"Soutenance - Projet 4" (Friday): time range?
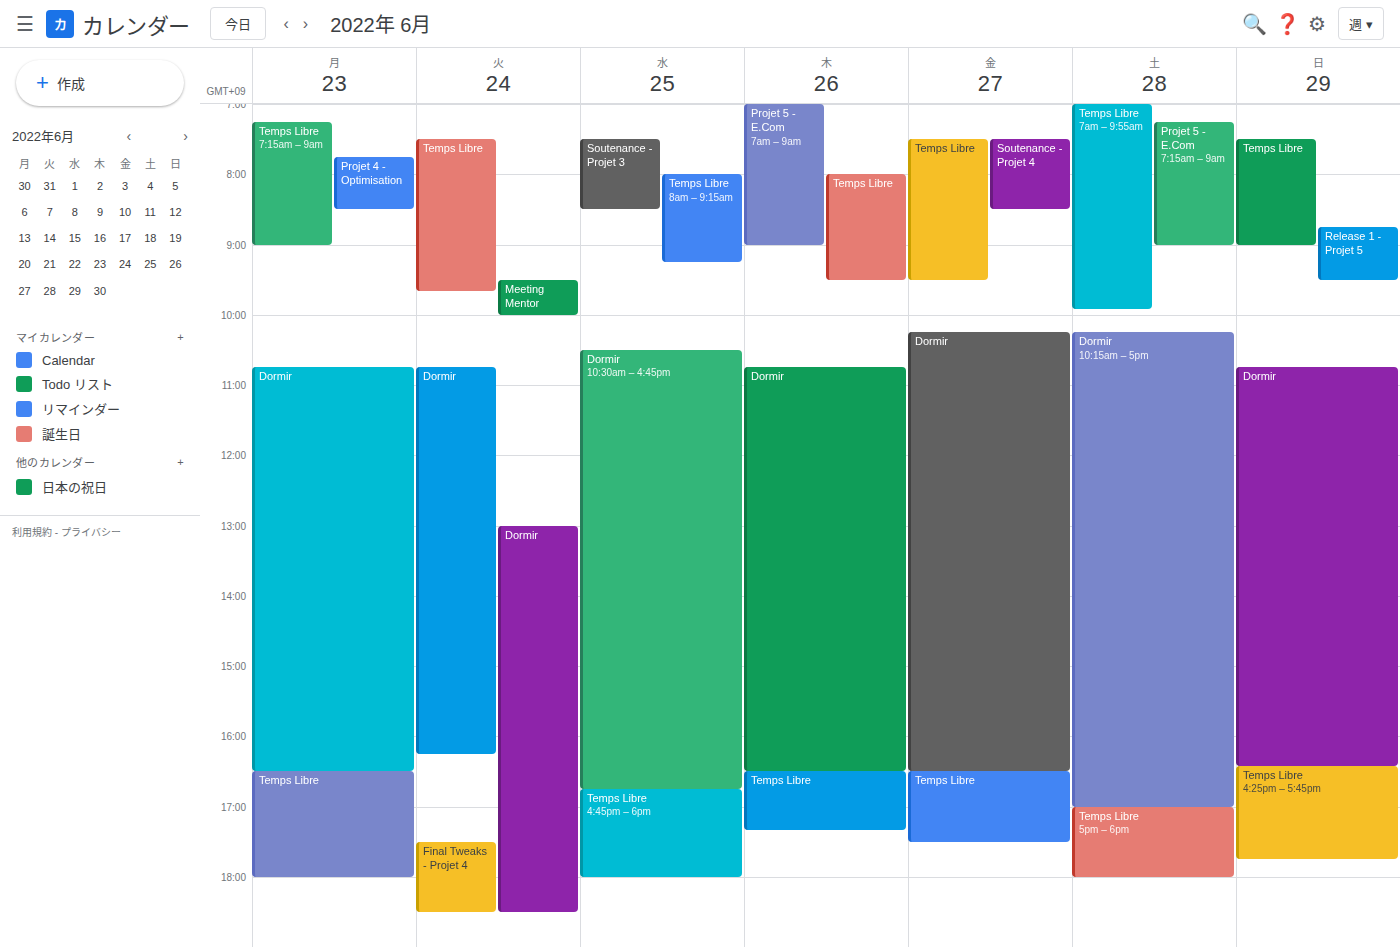
07:30 to 08:30